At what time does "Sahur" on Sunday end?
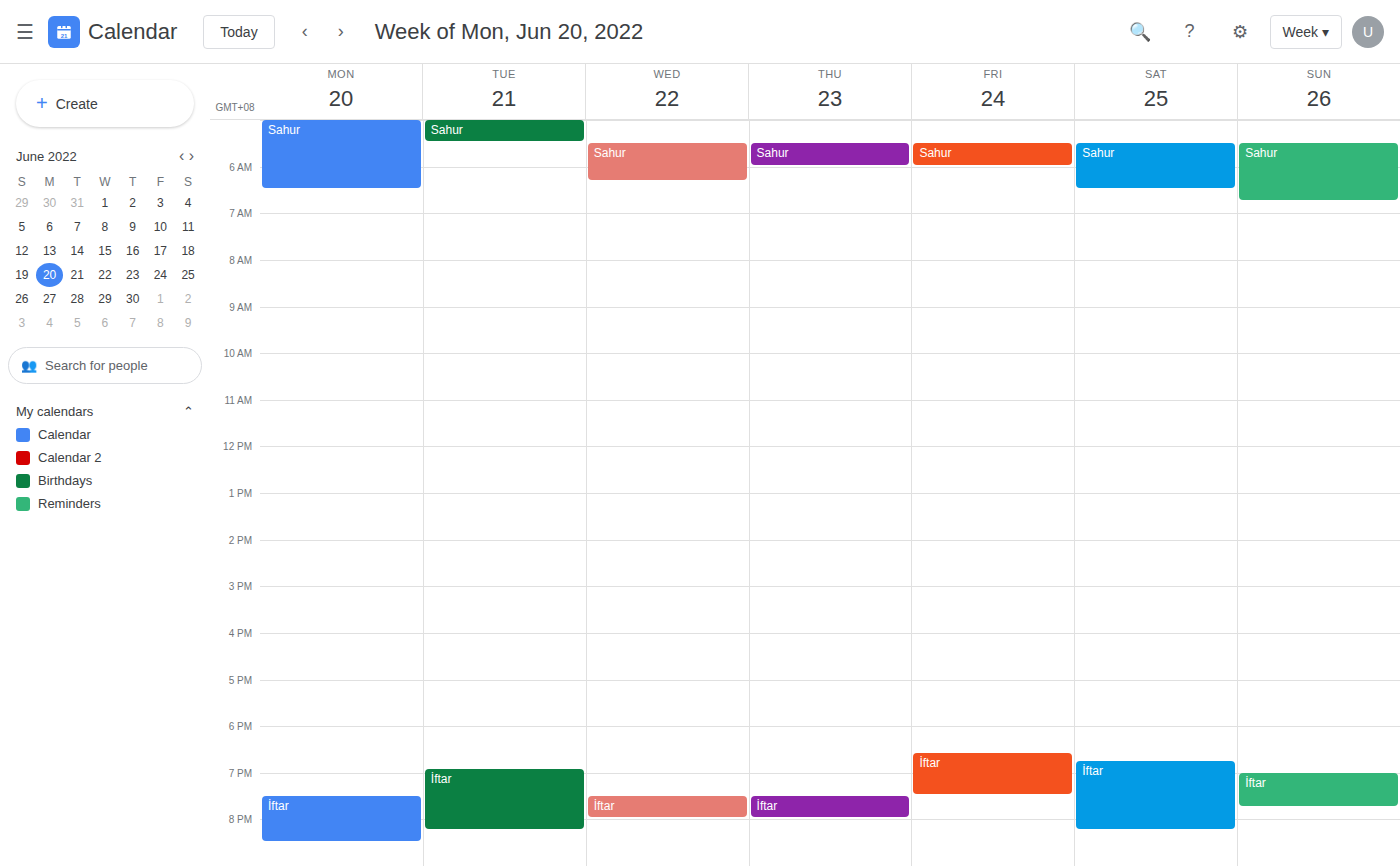
6:45 AM